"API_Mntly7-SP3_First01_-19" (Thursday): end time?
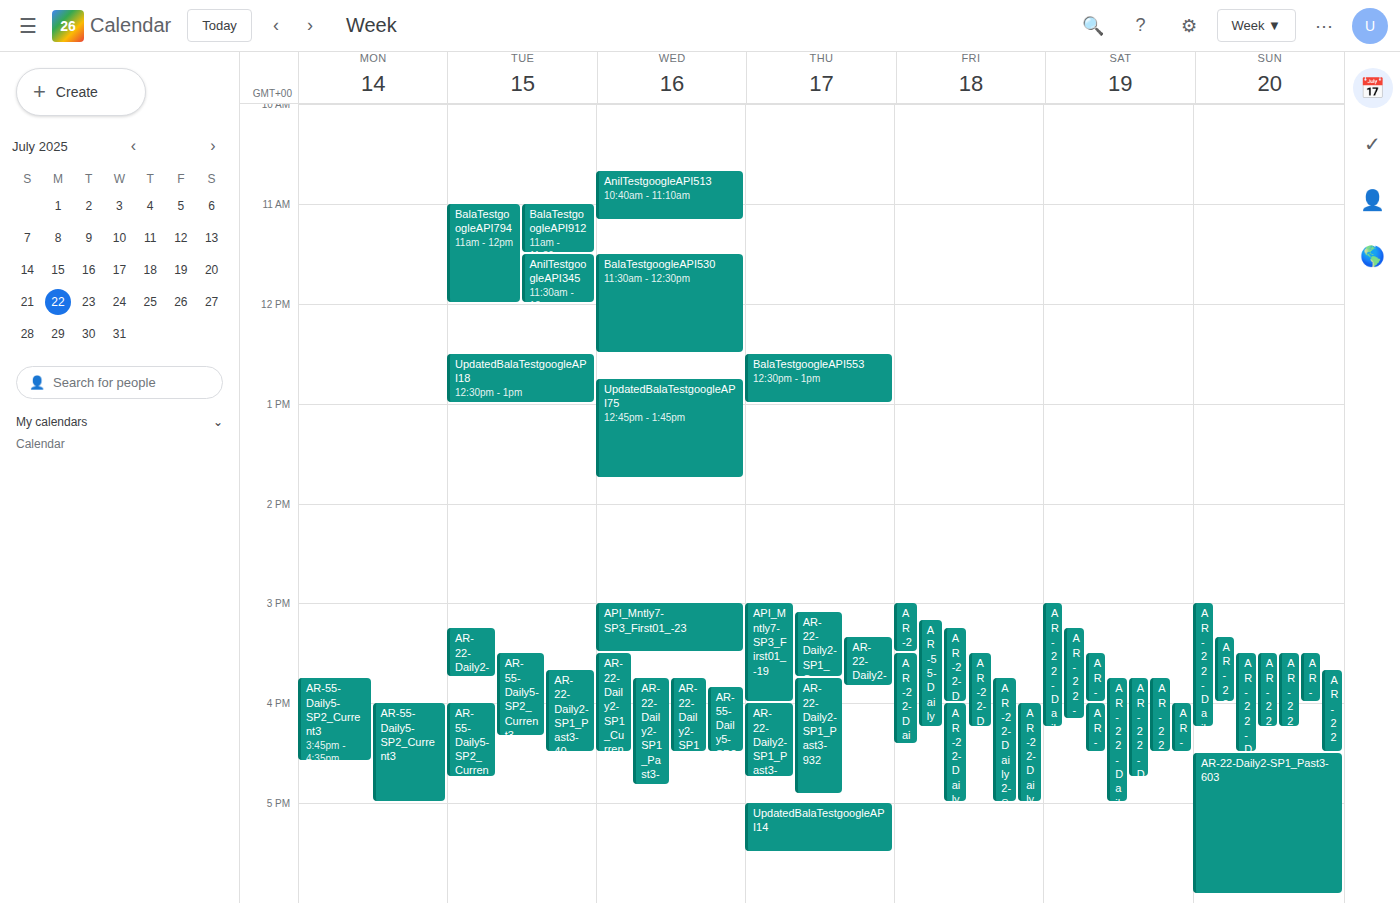
16:00